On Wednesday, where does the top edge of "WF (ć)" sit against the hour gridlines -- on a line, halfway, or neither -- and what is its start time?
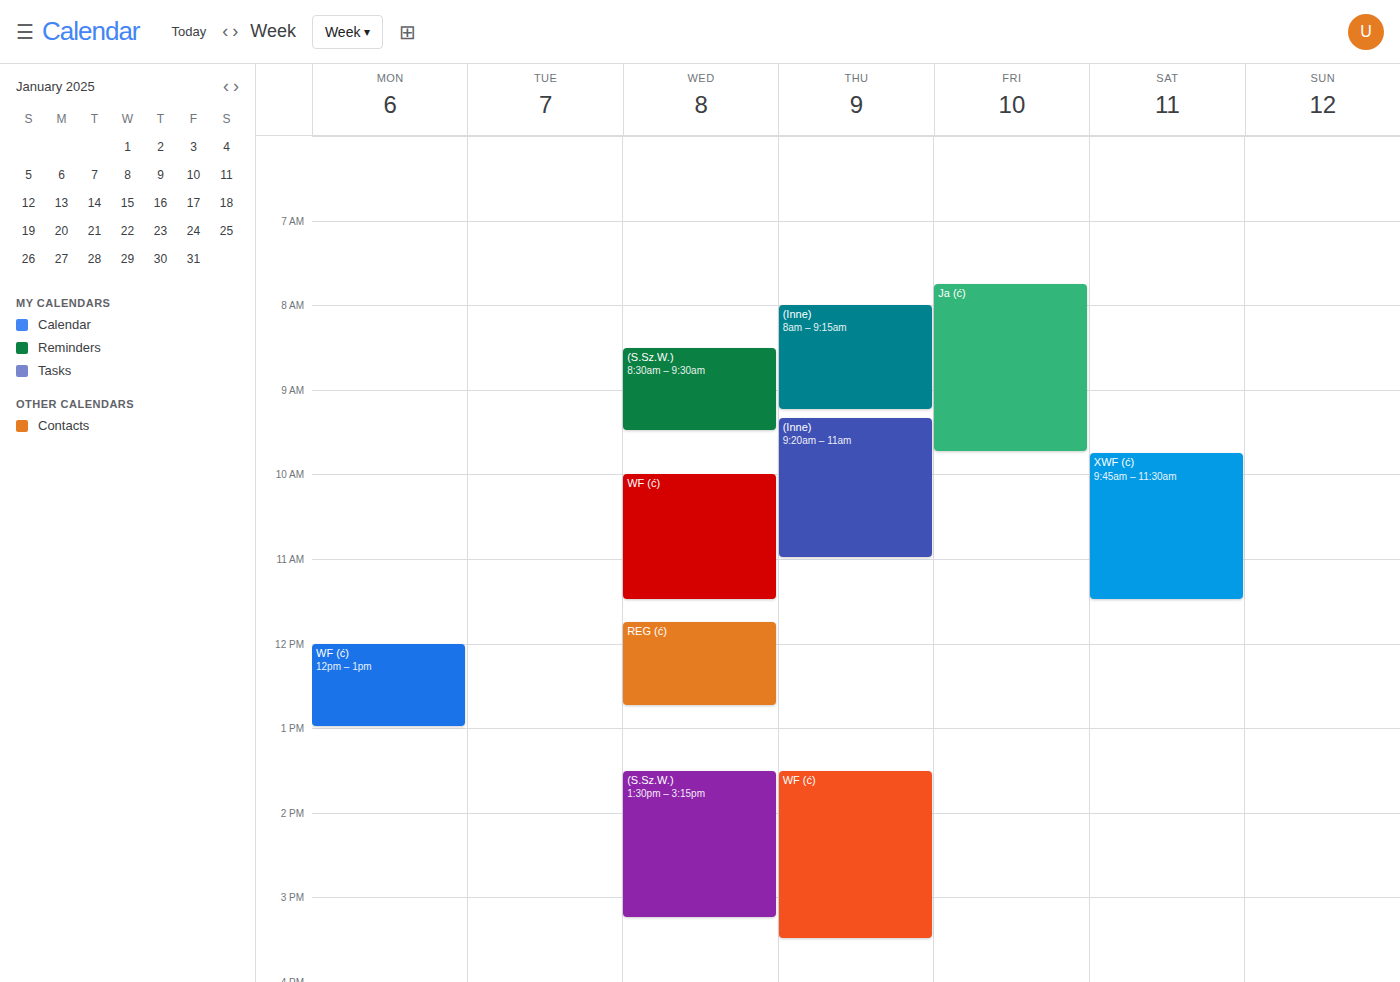
10:00 AM -- exactly on the 10 AM line.